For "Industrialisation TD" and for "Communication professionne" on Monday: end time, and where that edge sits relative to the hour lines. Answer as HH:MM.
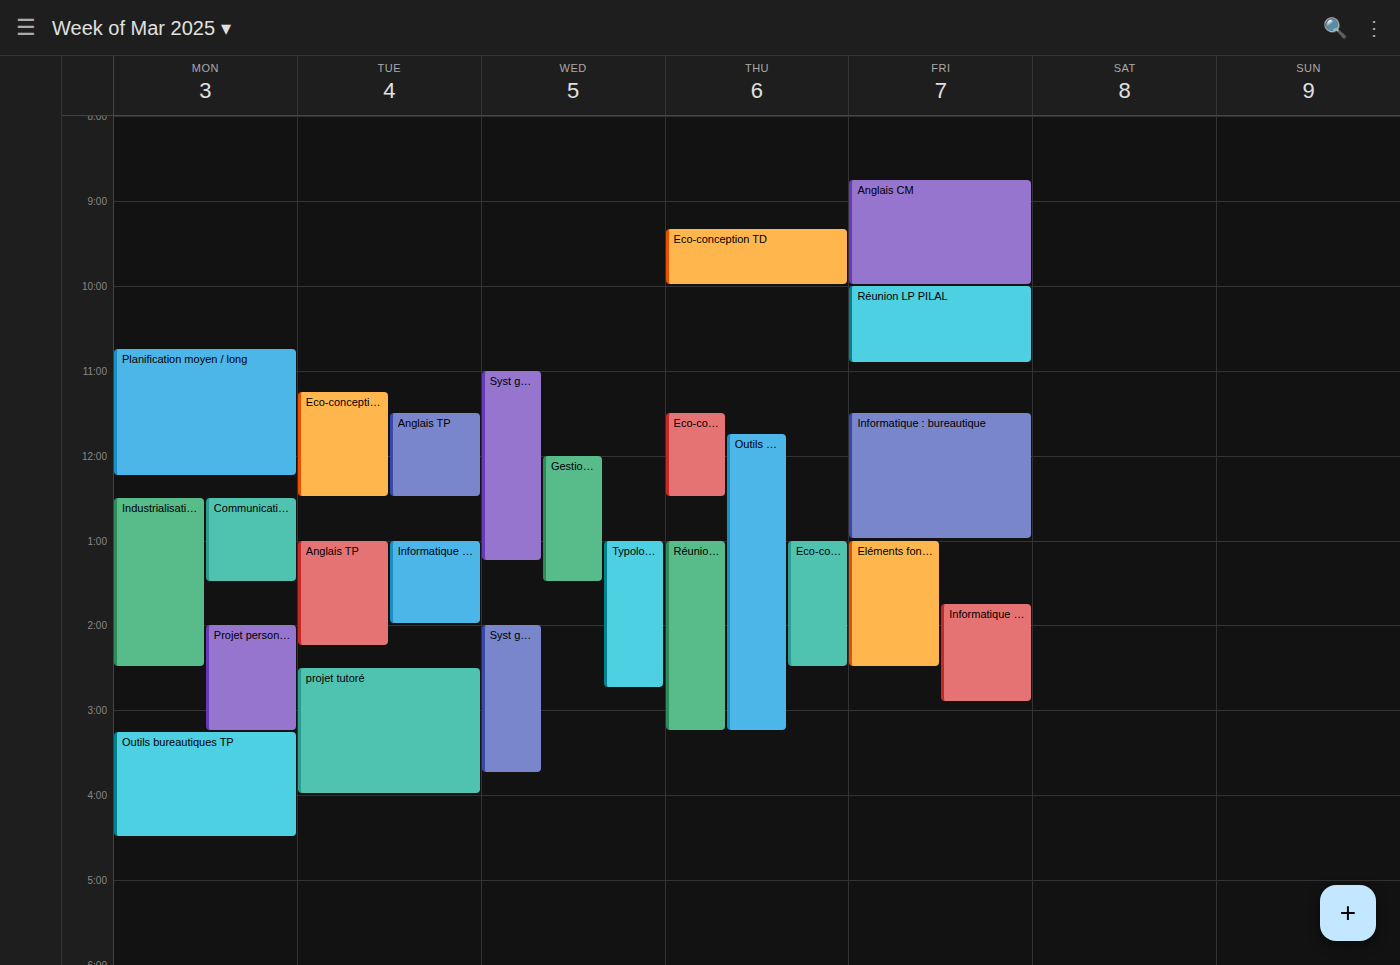
"Industrialisation TD": 14:30, halfway between the 14:00 and 15:00 lines. "Communication professionne": 13:30, halfway between the 13:00 and 14:00 lines.